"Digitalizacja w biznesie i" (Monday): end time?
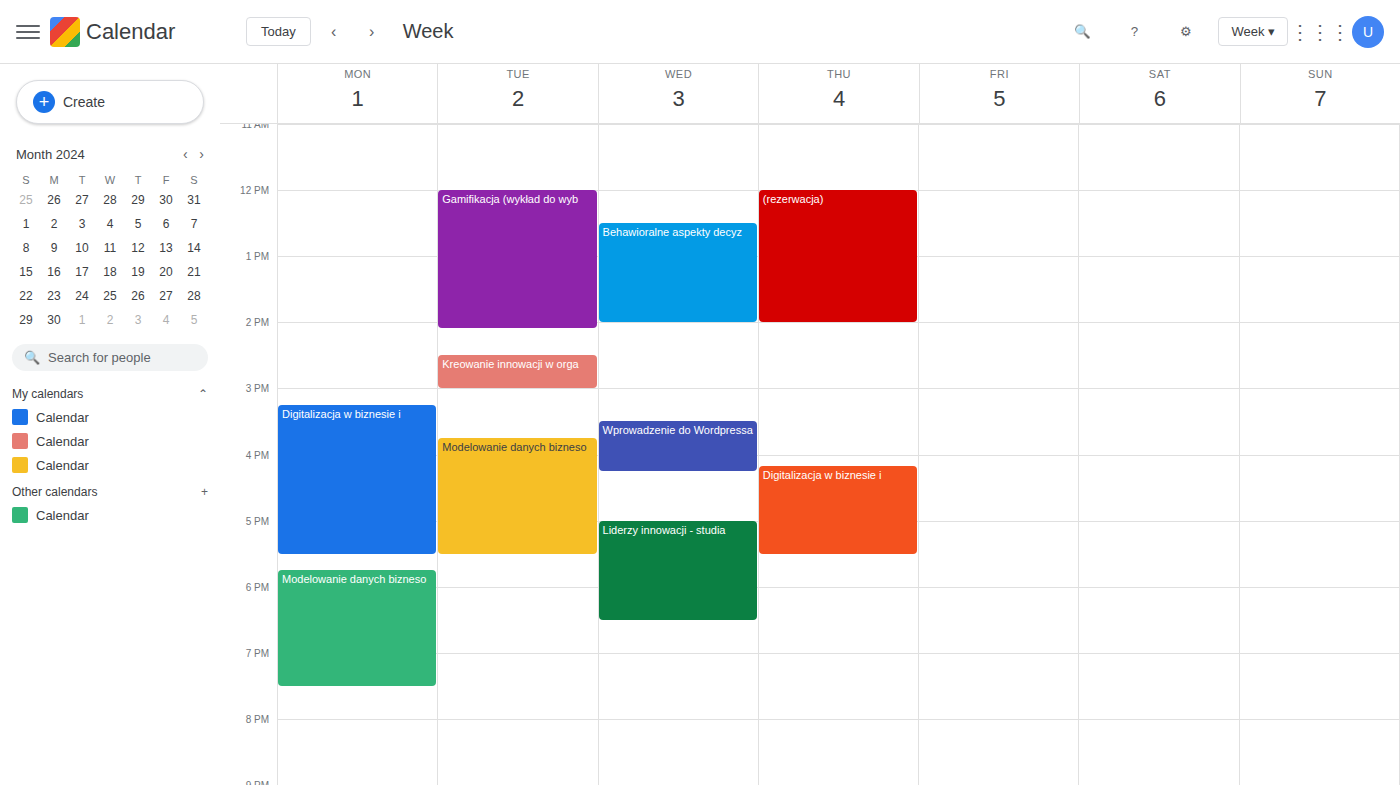
5:30 PM